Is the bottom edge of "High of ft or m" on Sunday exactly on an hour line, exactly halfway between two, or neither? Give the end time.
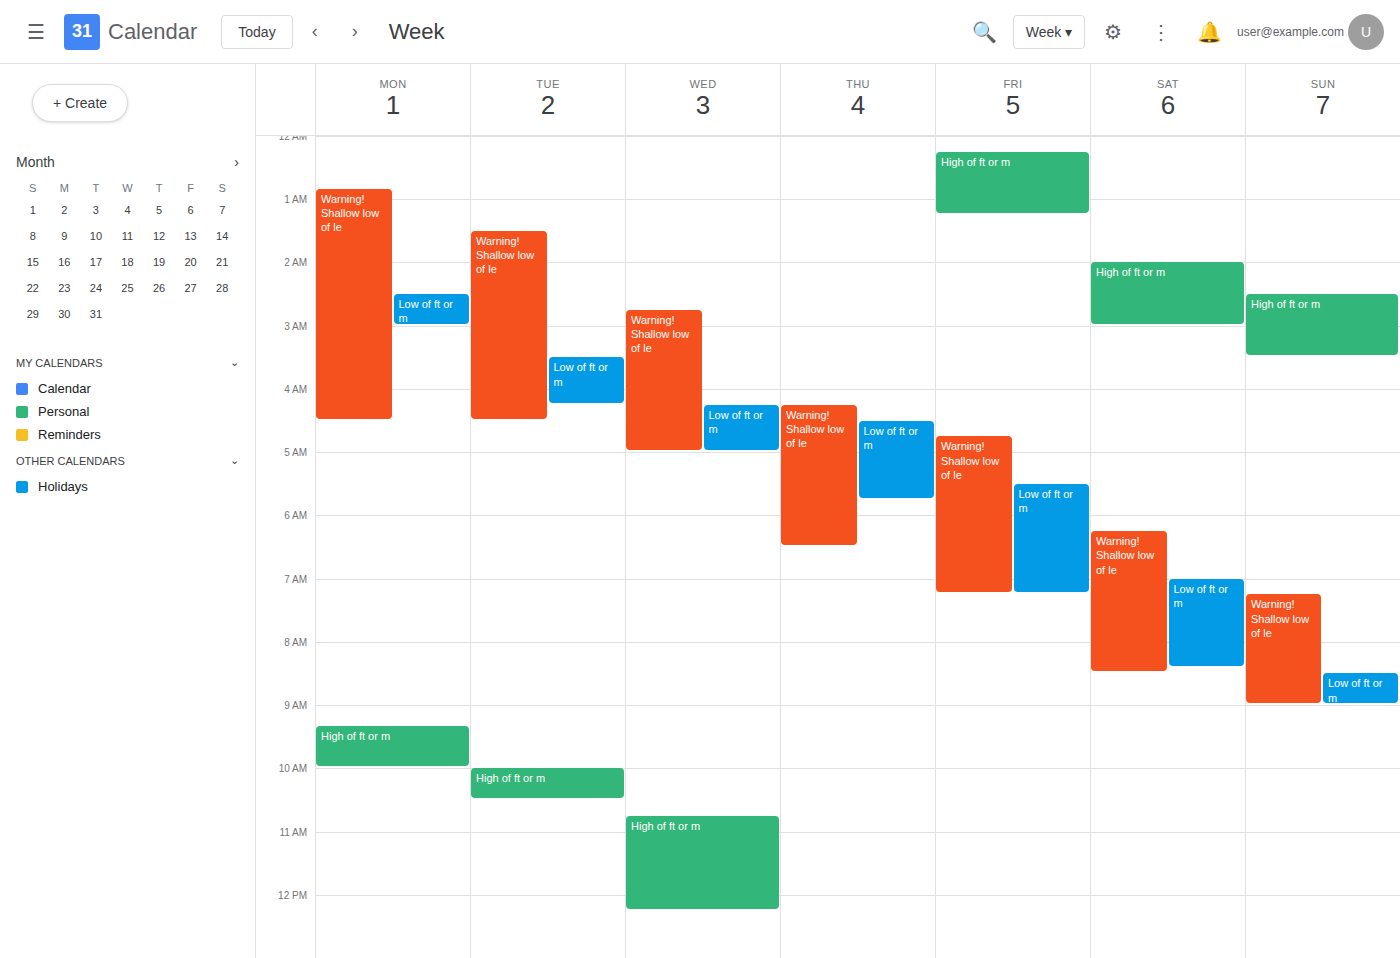
03:30 -- halfway between the 03:00 and 04:00 lines.